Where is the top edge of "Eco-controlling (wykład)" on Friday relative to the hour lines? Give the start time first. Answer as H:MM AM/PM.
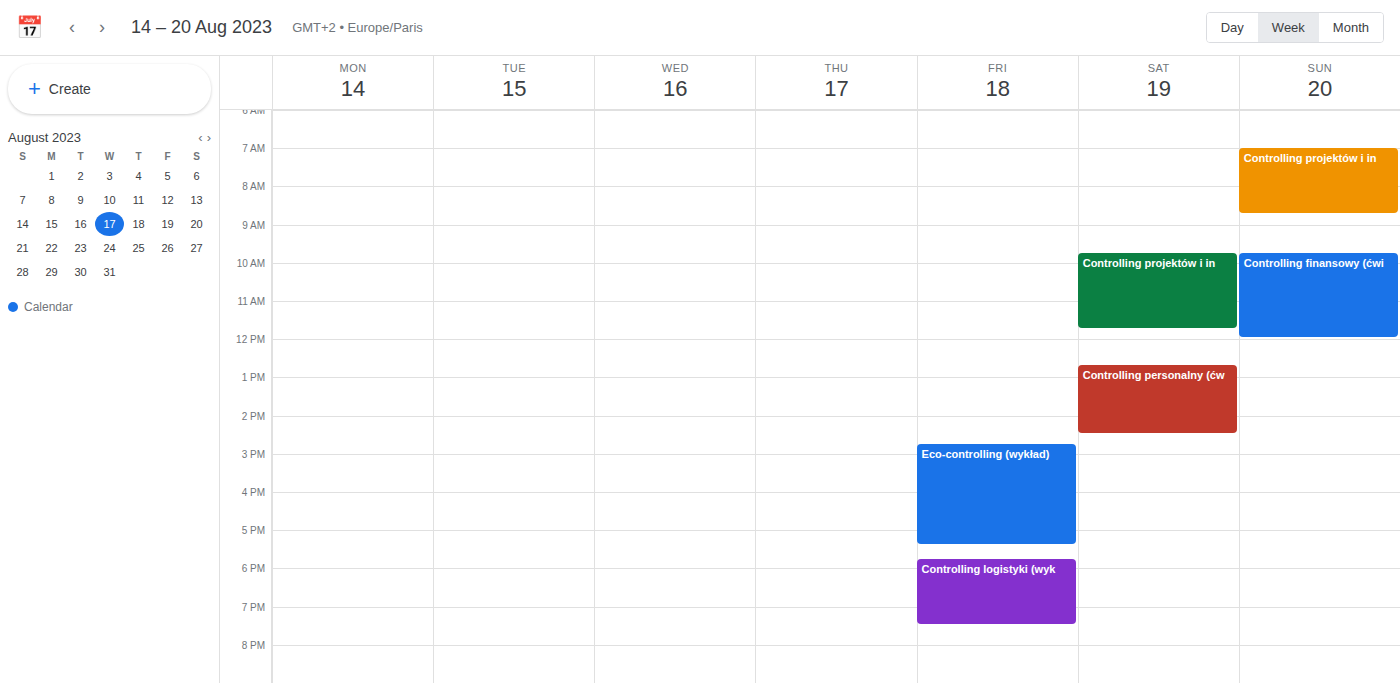
2:45 PM -- neither: three quarters of the way from the 2 PM line to the 3 PM line.